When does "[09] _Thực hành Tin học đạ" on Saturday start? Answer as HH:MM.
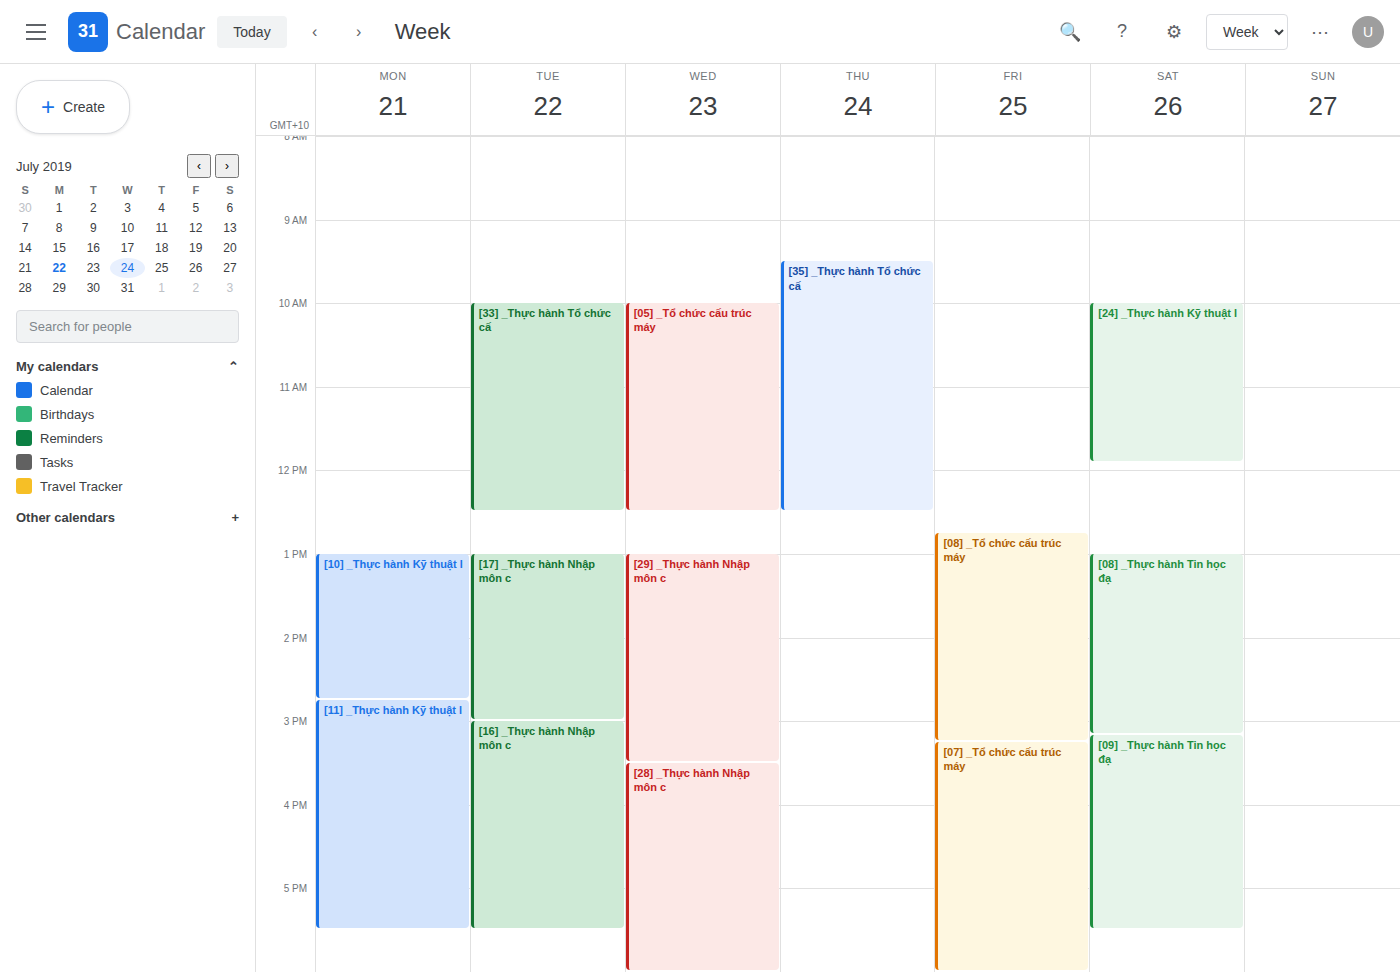
15:10